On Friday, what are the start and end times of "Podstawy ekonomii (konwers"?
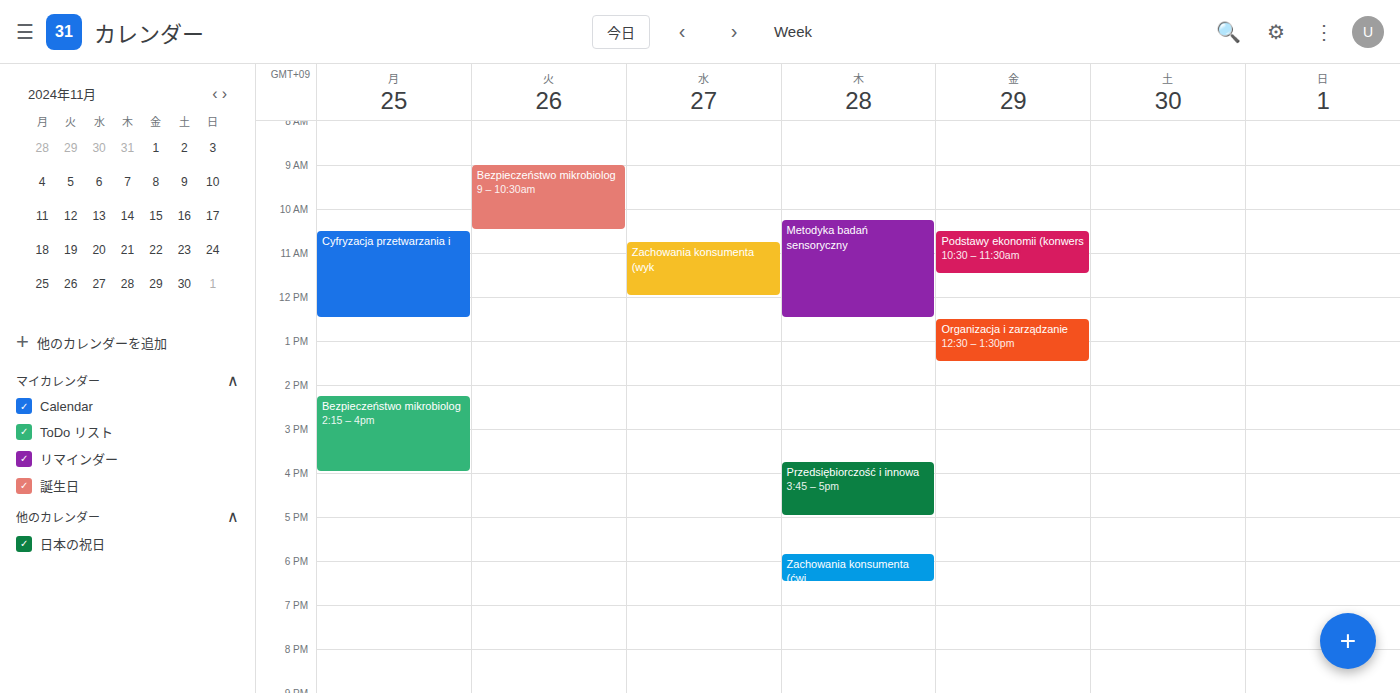
10:30 AM to 11:30 AM